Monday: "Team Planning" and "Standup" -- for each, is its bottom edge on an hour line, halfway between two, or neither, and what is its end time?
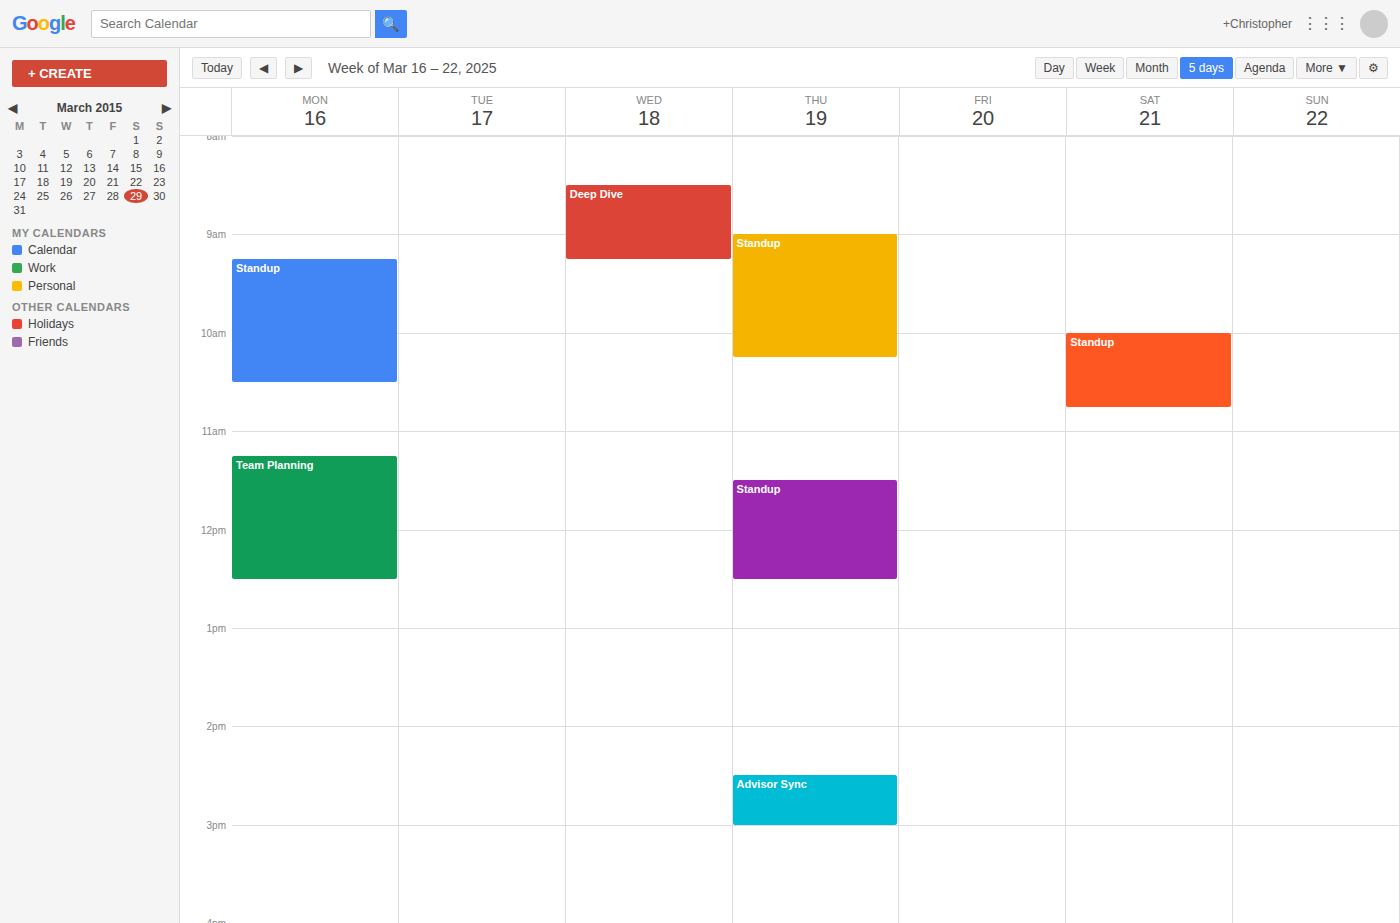
"Team Planning": 12:30 PM, halfway between the 12 PM and 1 PM lines. "Standup": 10:30 AM, halfway between the 10 AM and 11 AM lines.